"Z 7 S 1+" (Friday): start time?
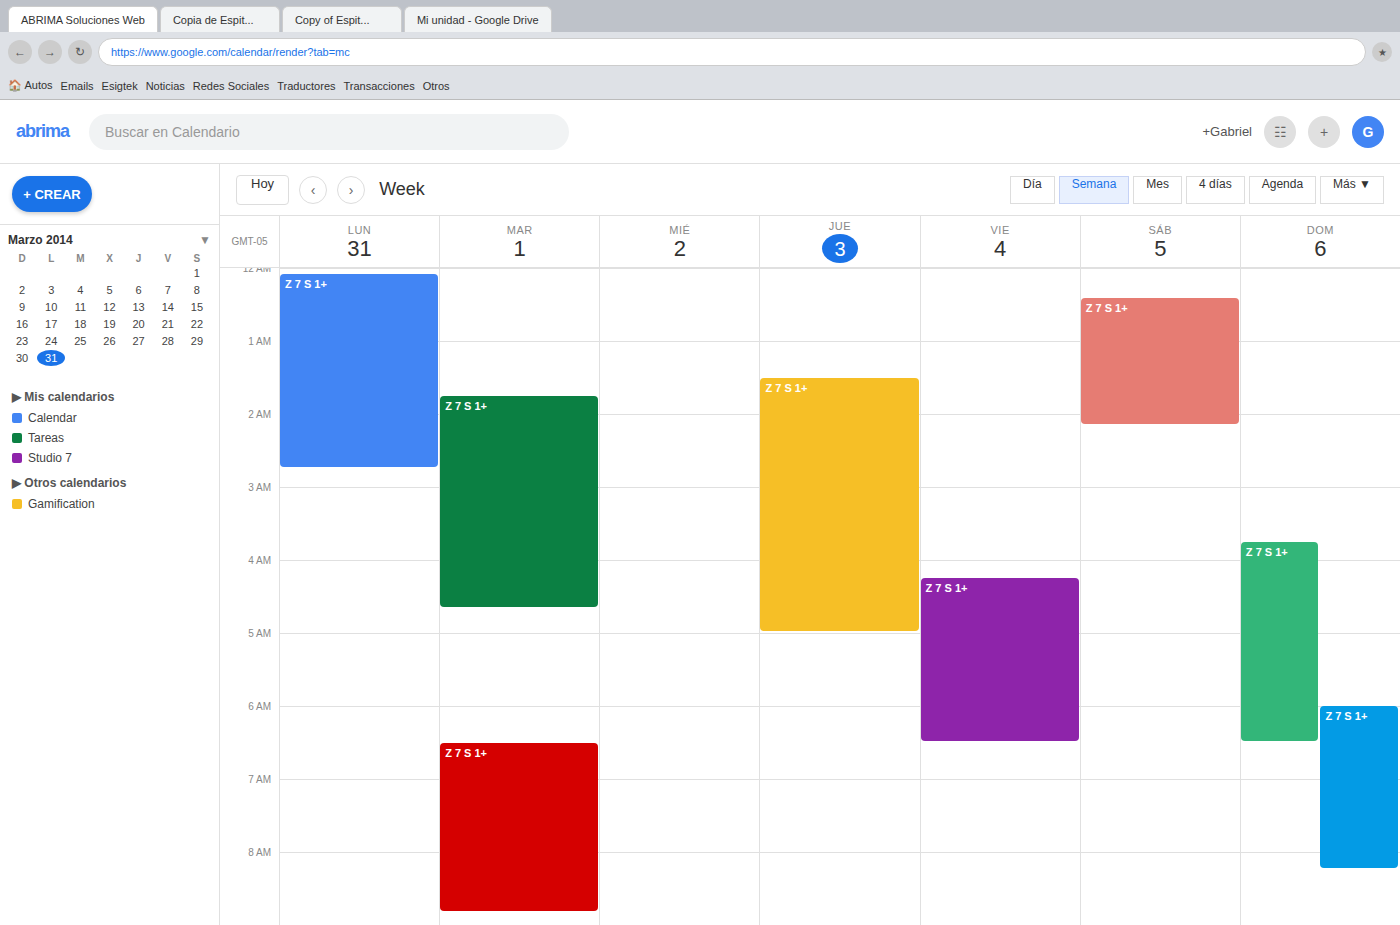
04:15